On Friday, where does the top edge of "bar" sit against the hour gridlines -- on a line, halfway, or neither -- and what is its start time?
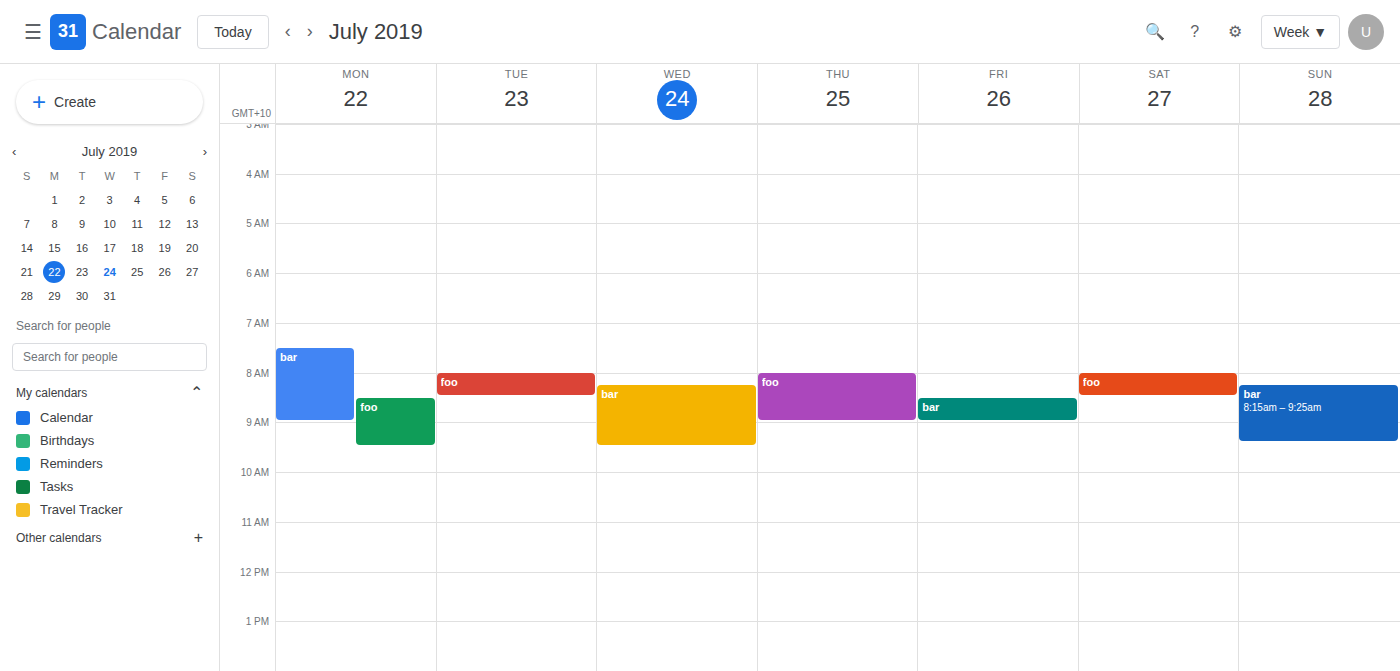
08:30 -- halfway between the 08:00 and 09:00 lines.